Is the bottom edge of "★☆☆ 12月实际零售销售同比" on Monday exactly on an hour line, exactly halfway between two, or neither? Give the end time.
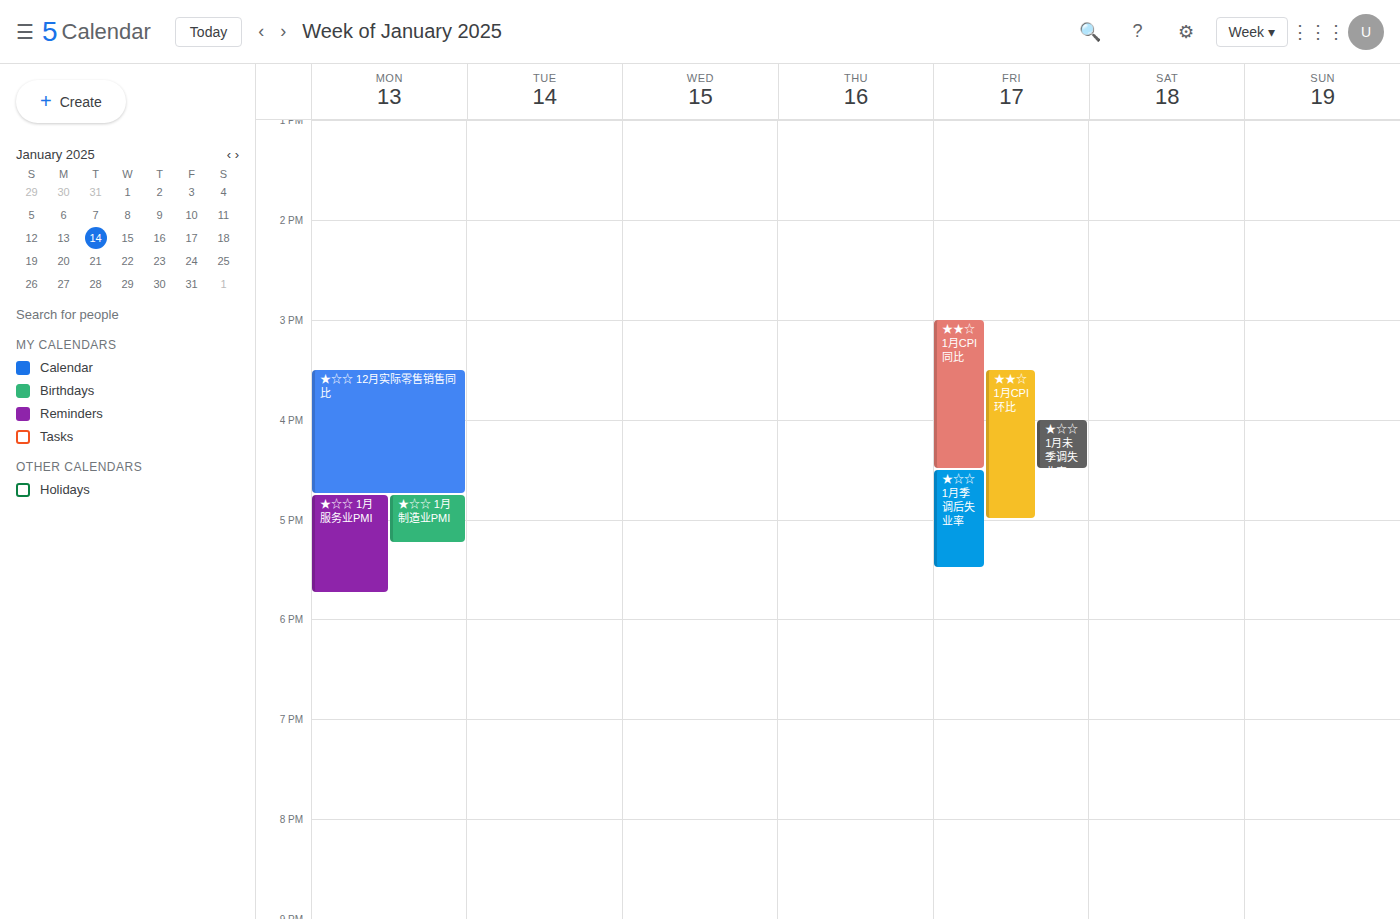
16:45 -- neither: three quarters of the way from the 16:00 line to the 17:00 line.